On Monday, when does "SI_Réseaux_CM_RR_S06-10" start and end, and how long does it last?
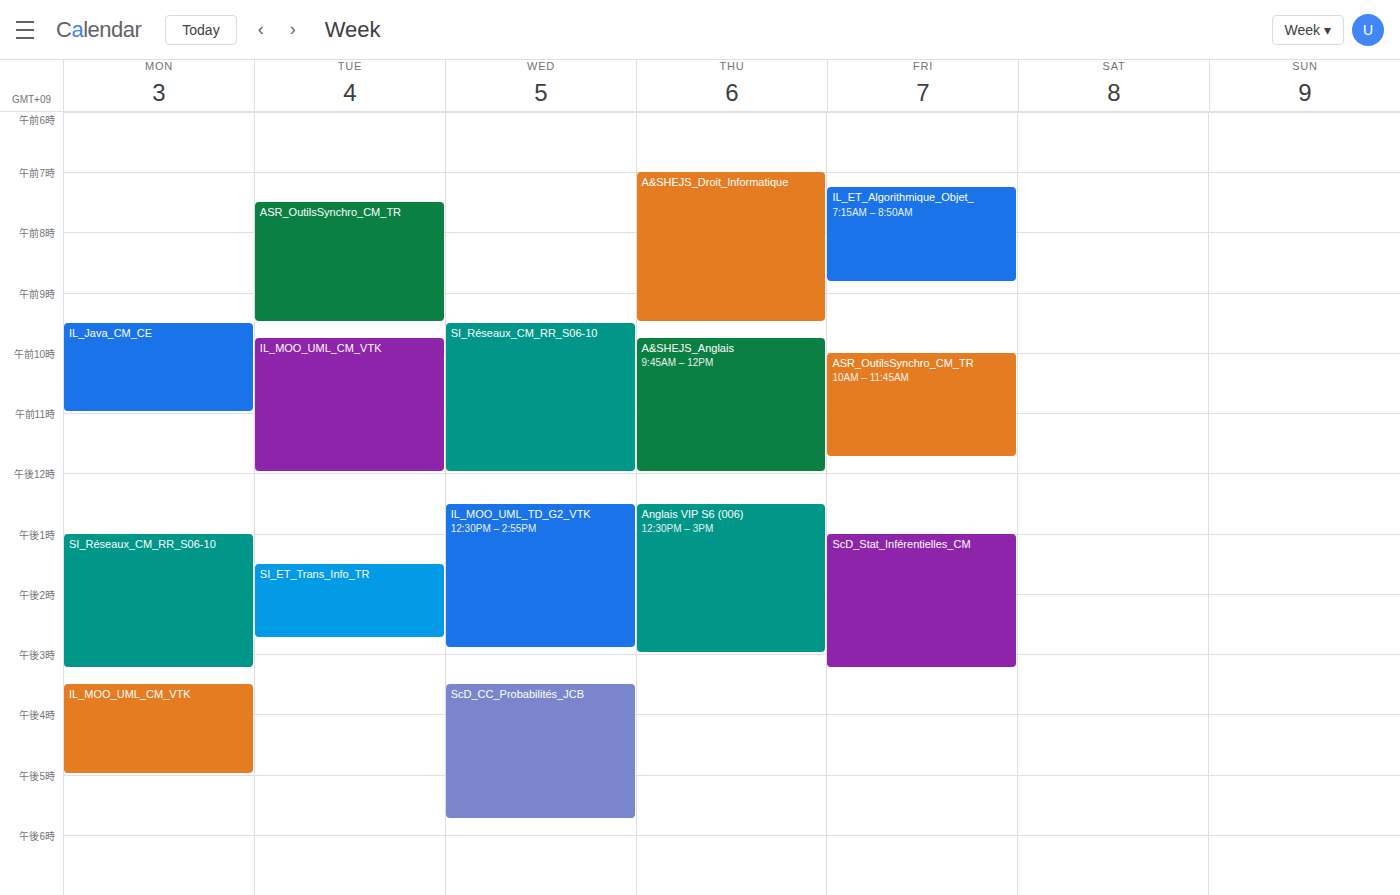
1:00 PM to 3:15 PM, 2 hours 15 minutes